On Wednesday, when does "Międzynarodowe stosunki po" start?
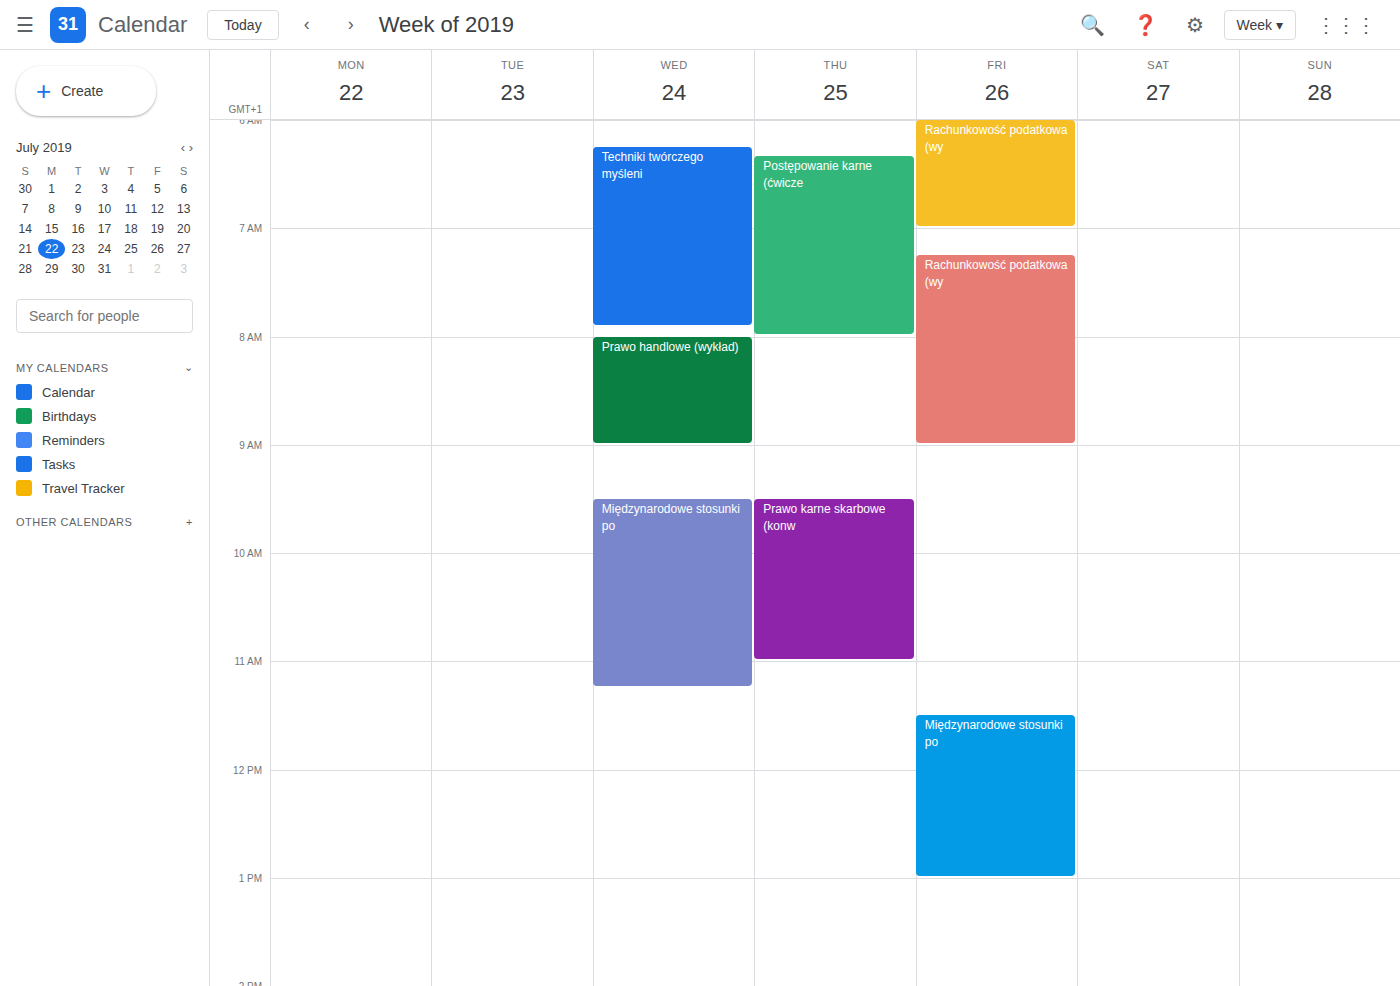
9:30 AM